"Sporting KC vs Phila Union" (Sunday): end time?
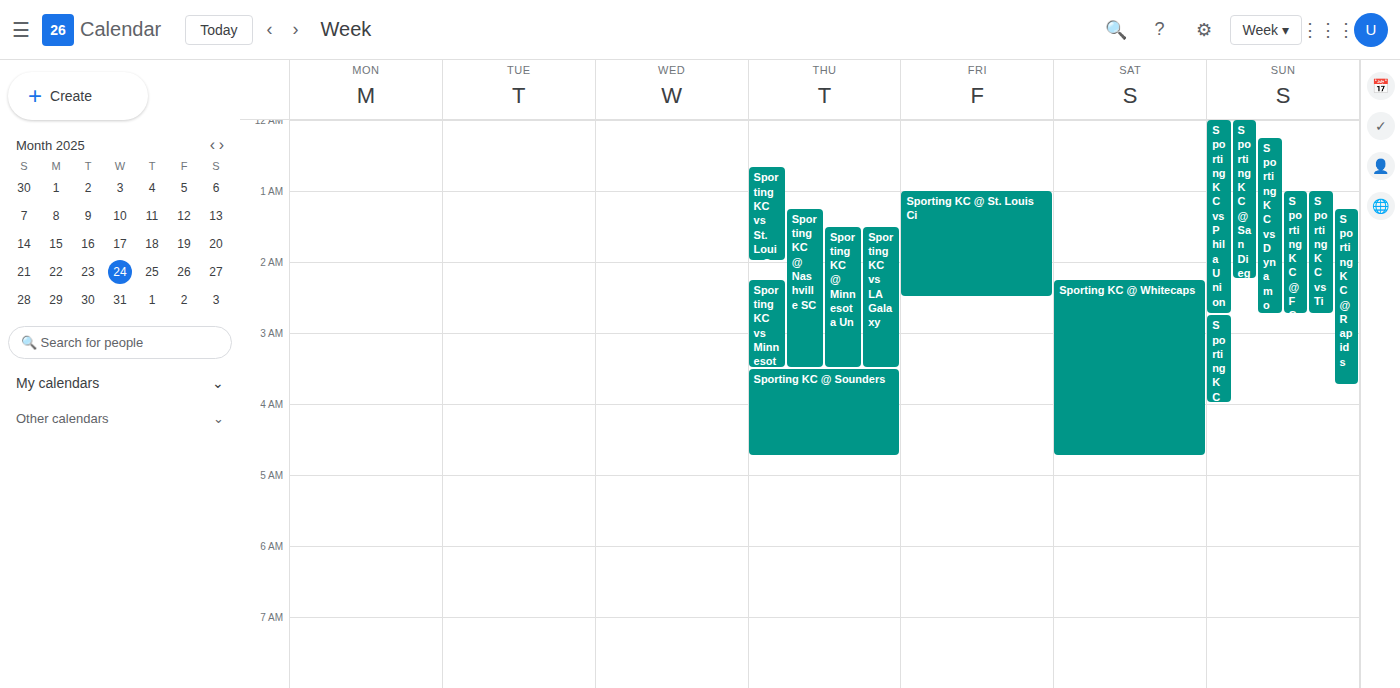
2:45 AM